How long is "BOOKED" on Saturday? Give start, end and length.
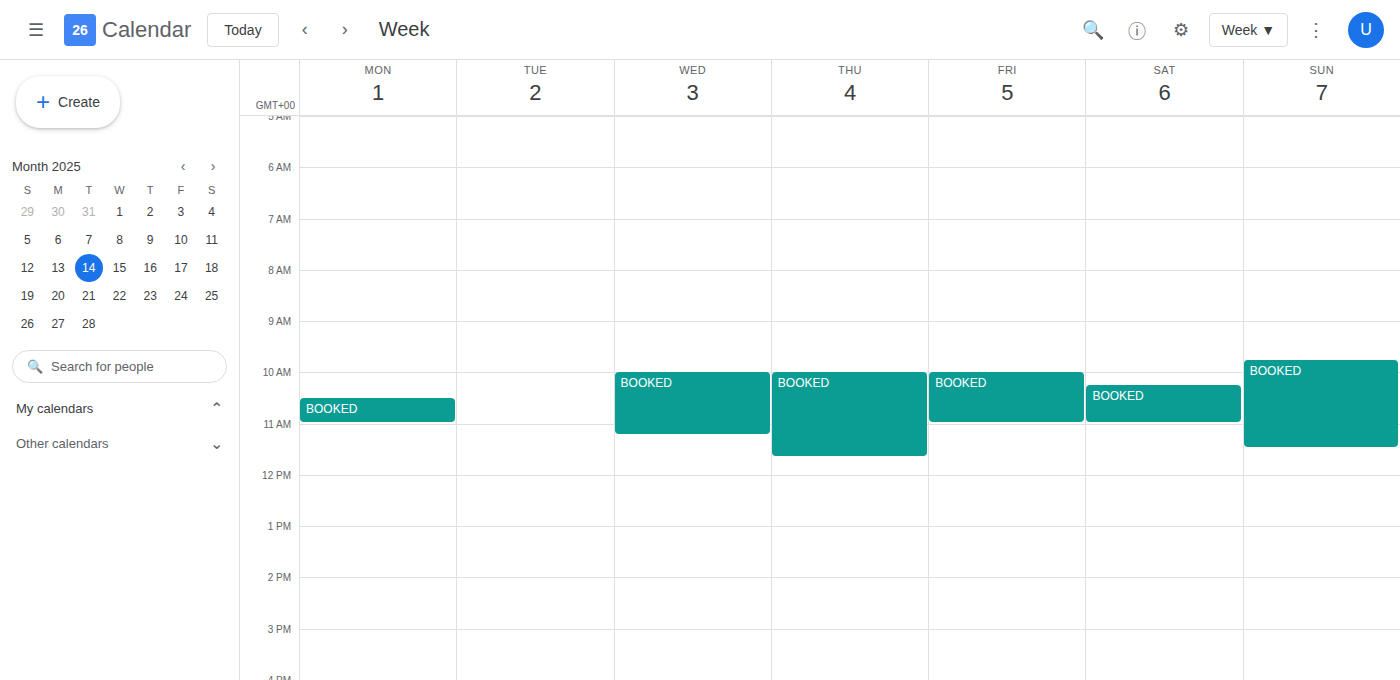
10:15 AM to 11:00 AM, 45 minutes